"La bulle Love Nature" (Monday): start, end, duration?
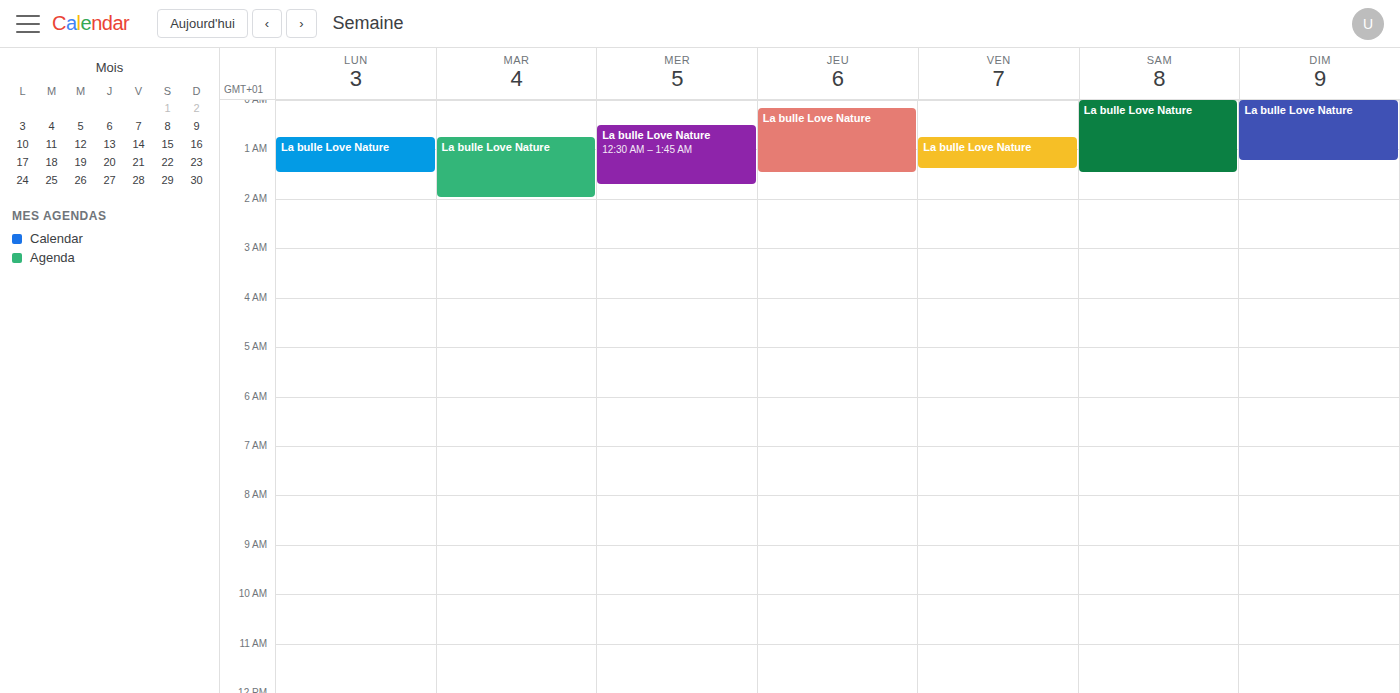
12:45 AM to 1:30 AM, 45 minutes